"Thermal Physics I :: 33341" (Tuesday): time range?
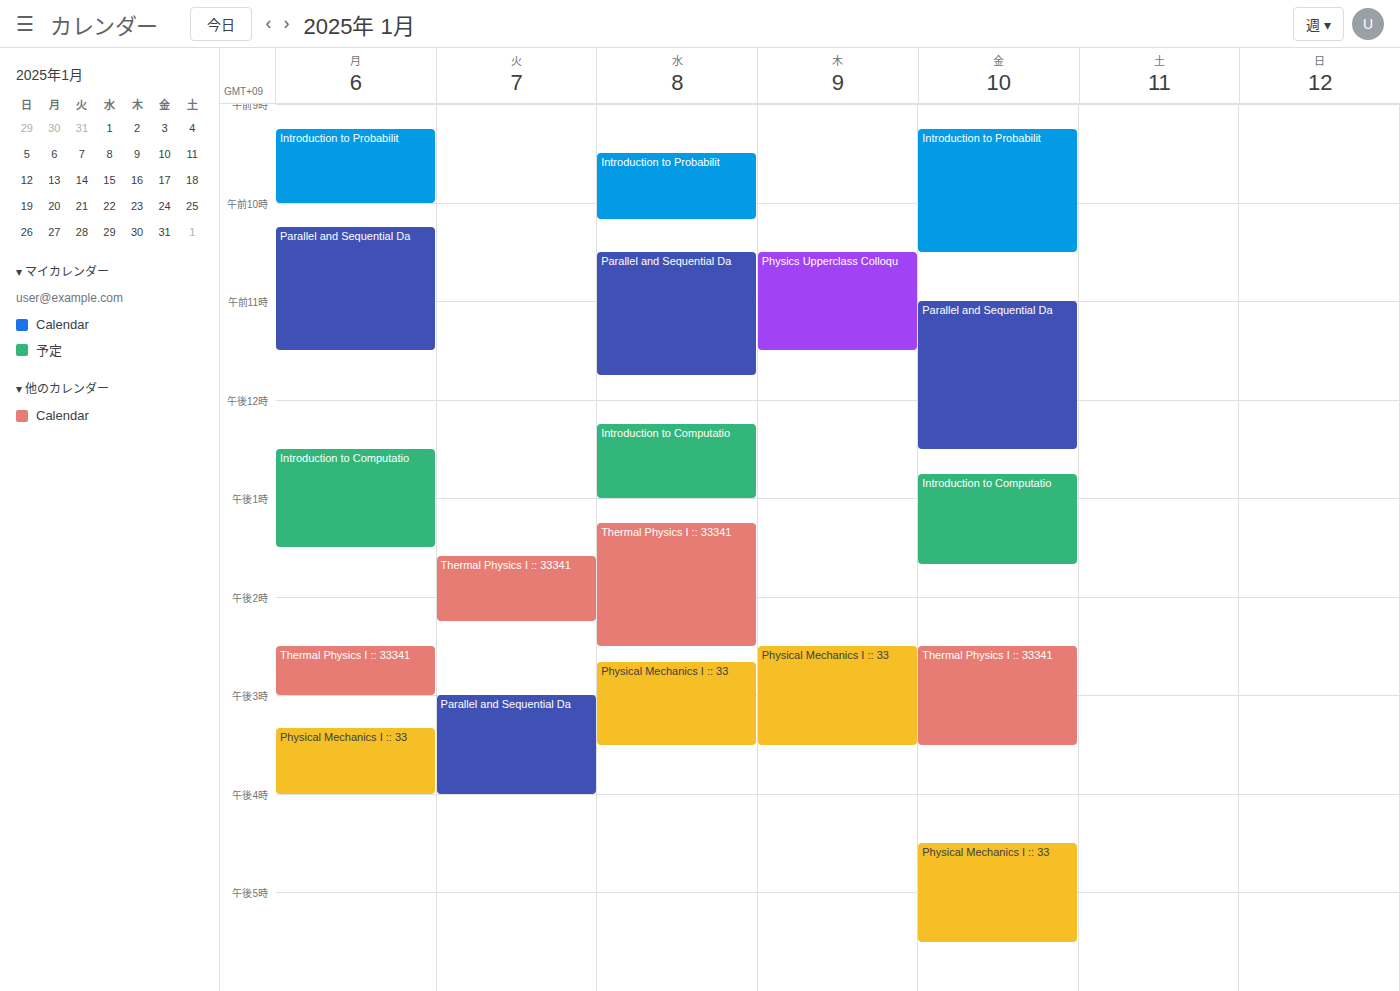
1:35 PM to 2:15 PM